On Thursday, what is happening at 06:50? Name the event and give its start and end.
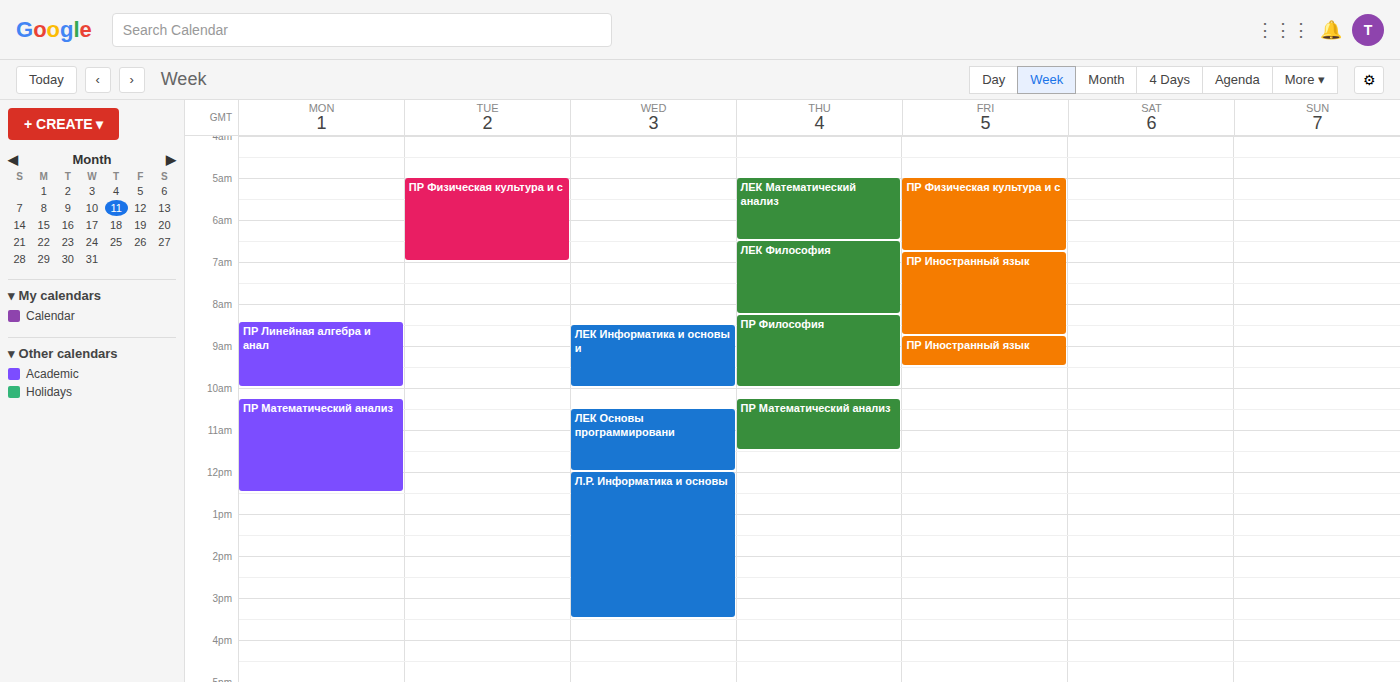
"ЛЕК Философия", 06:30 to 08:15